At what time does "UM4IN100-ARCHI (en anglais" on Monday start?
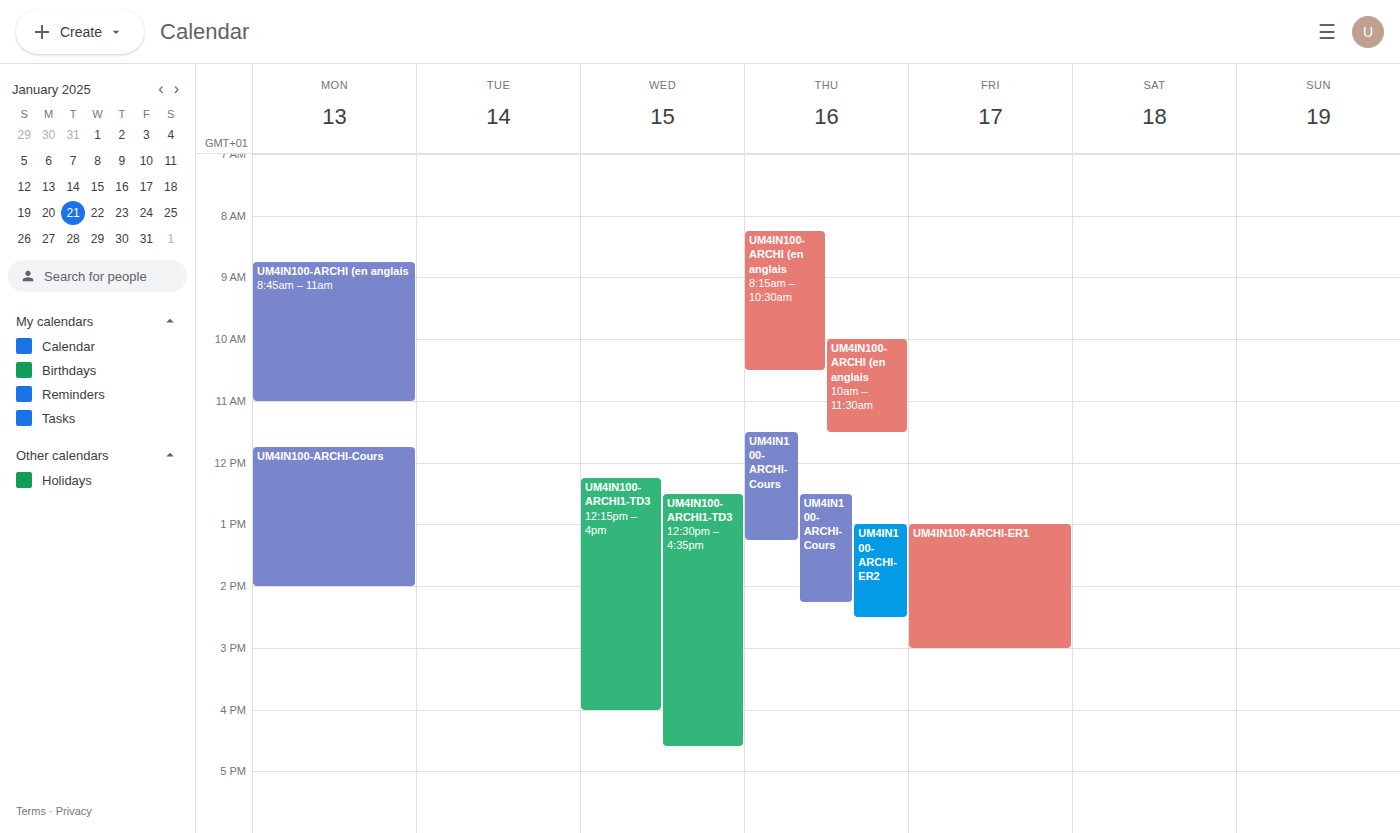
8:45 AM